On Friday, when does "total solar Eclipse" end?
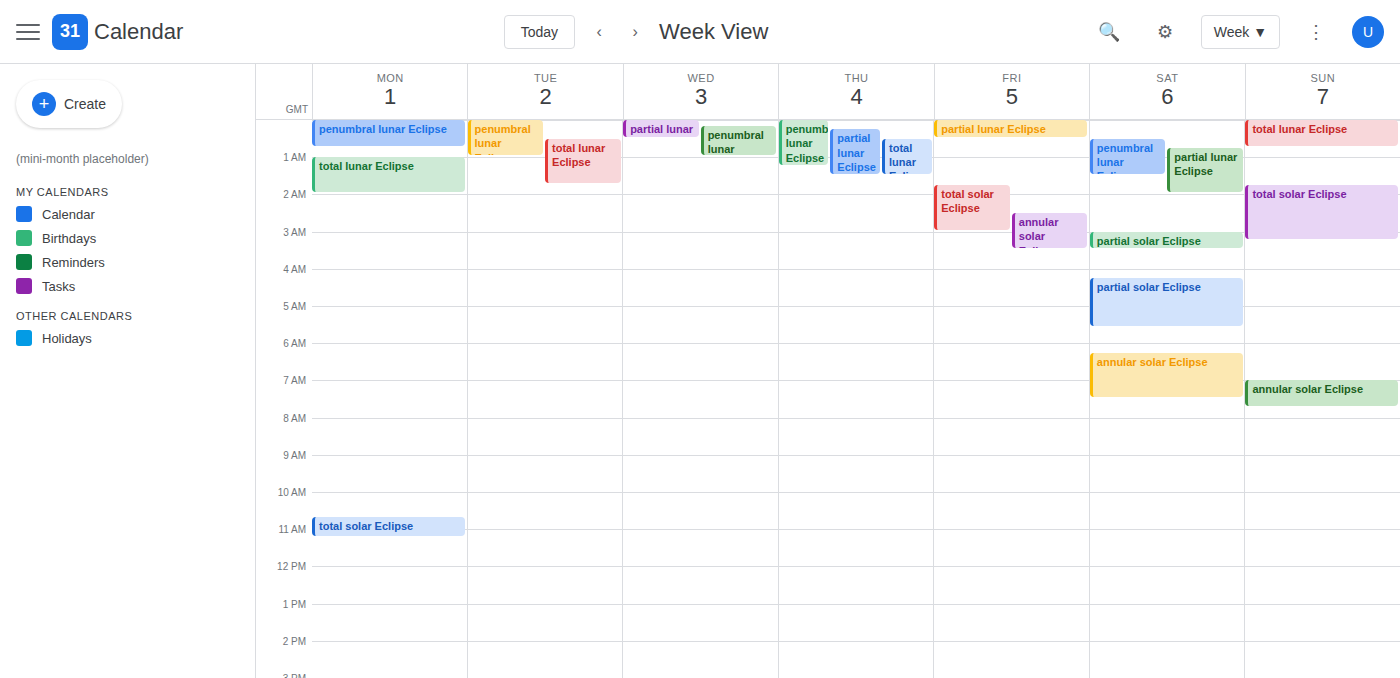
3:00 AM